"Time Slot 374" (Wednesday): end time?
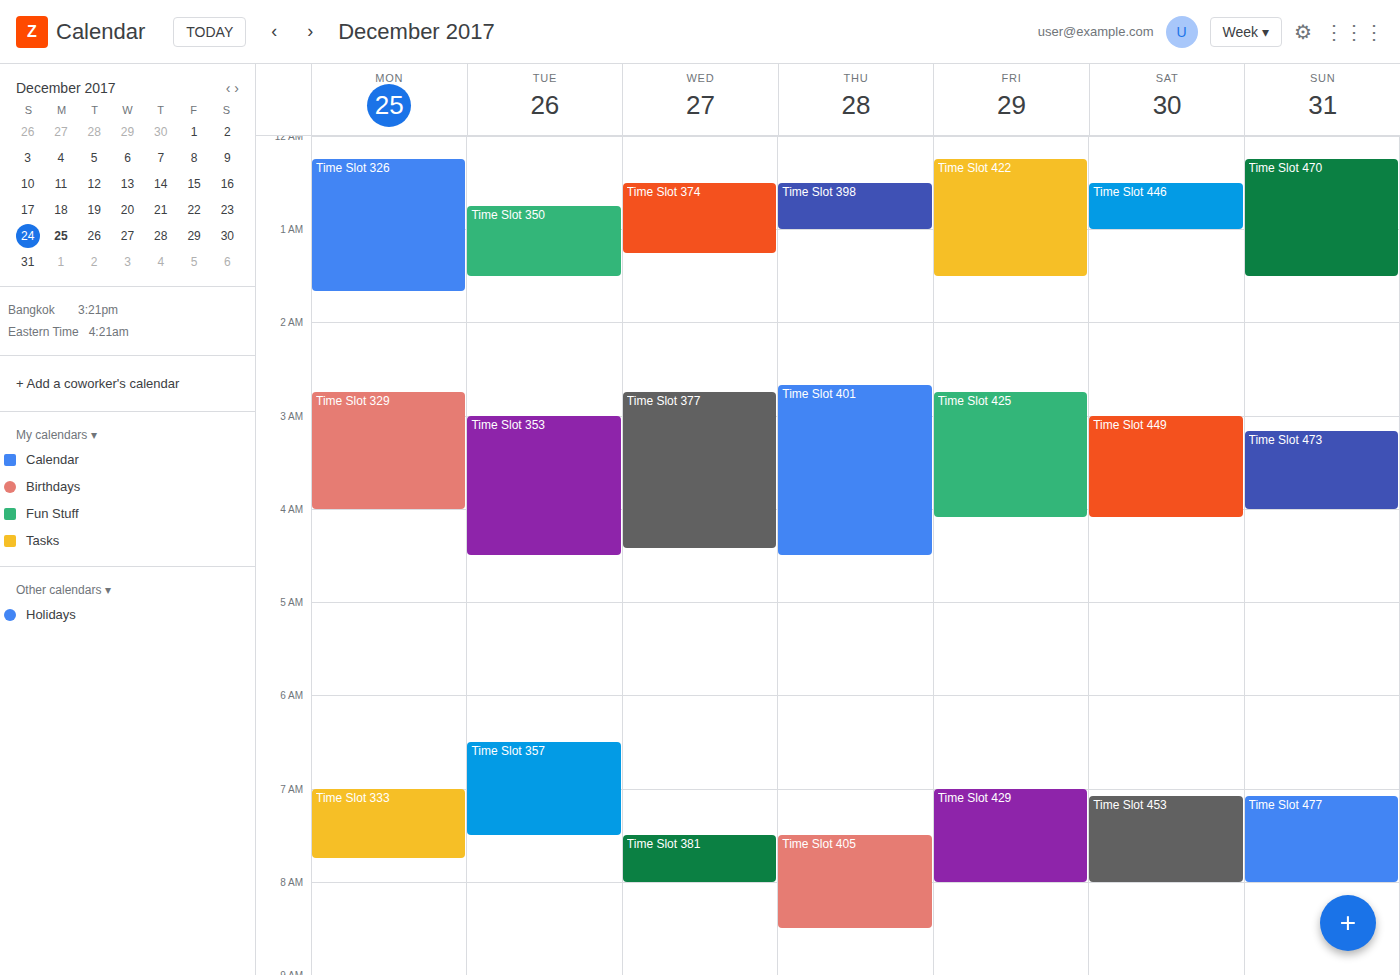
1:15 AM